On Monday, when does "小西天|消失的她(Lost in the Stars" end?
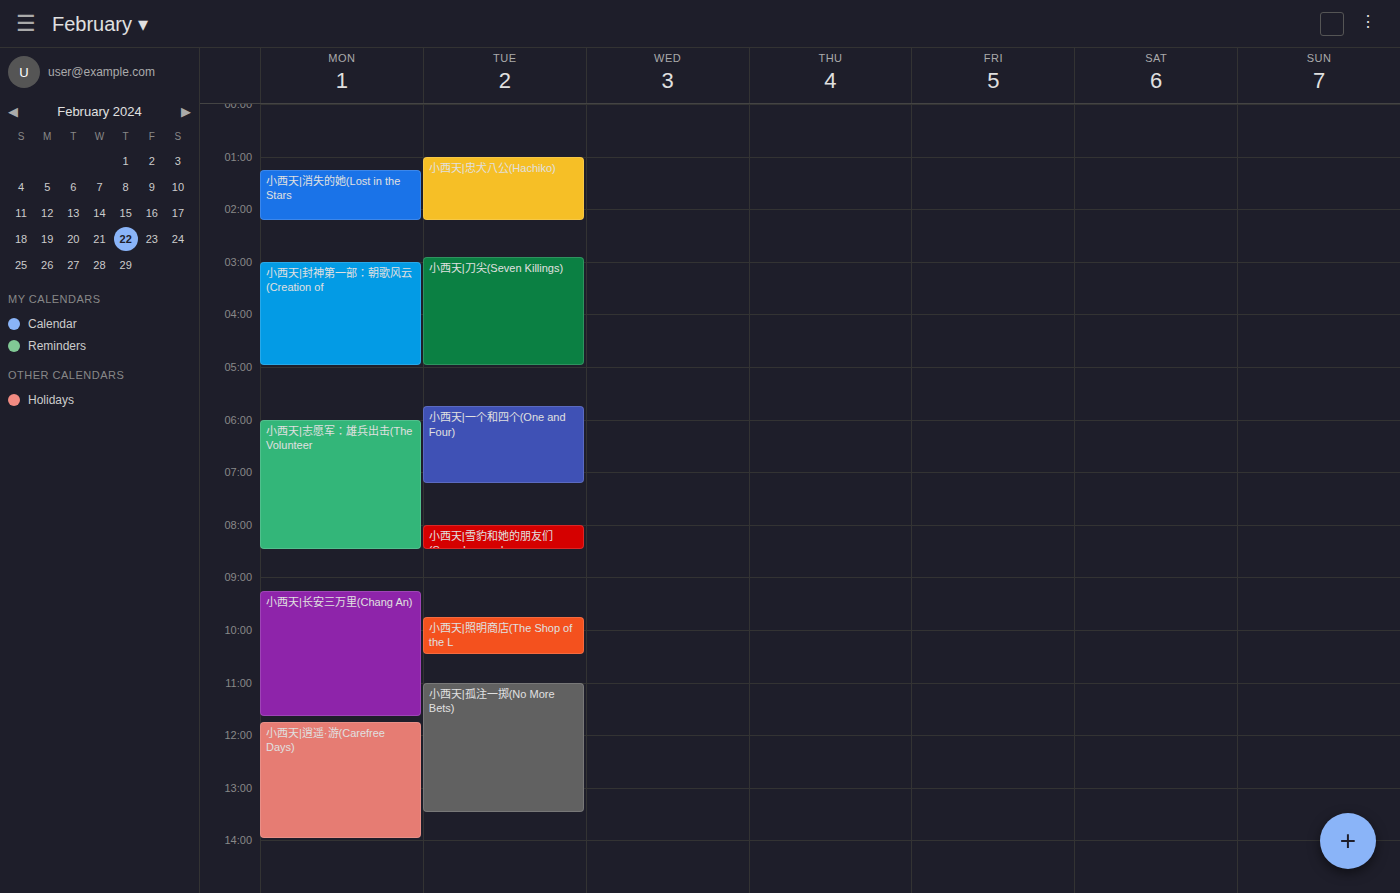
2:15 AM